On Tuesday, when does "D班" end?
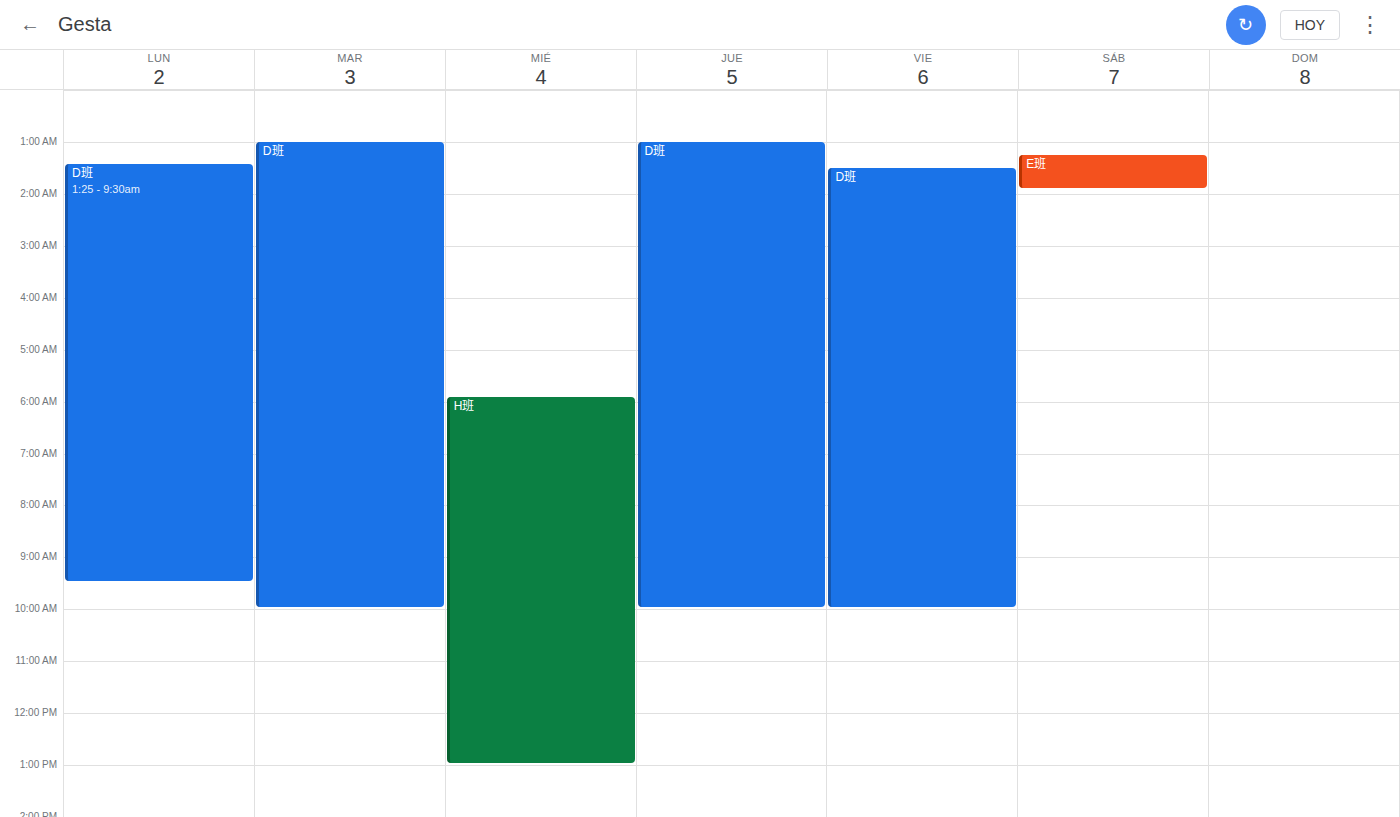
10:00 AM